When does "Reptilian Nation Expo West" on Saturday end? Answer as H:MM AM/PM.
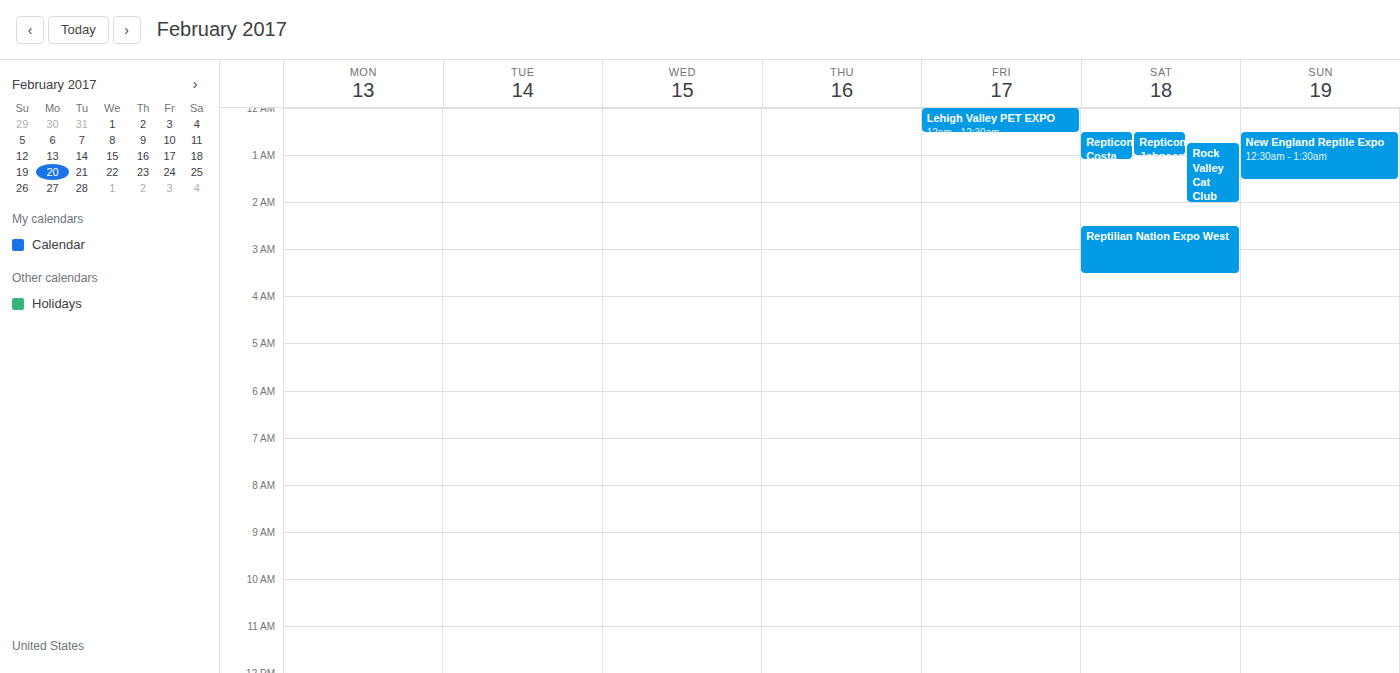
3:30 AM